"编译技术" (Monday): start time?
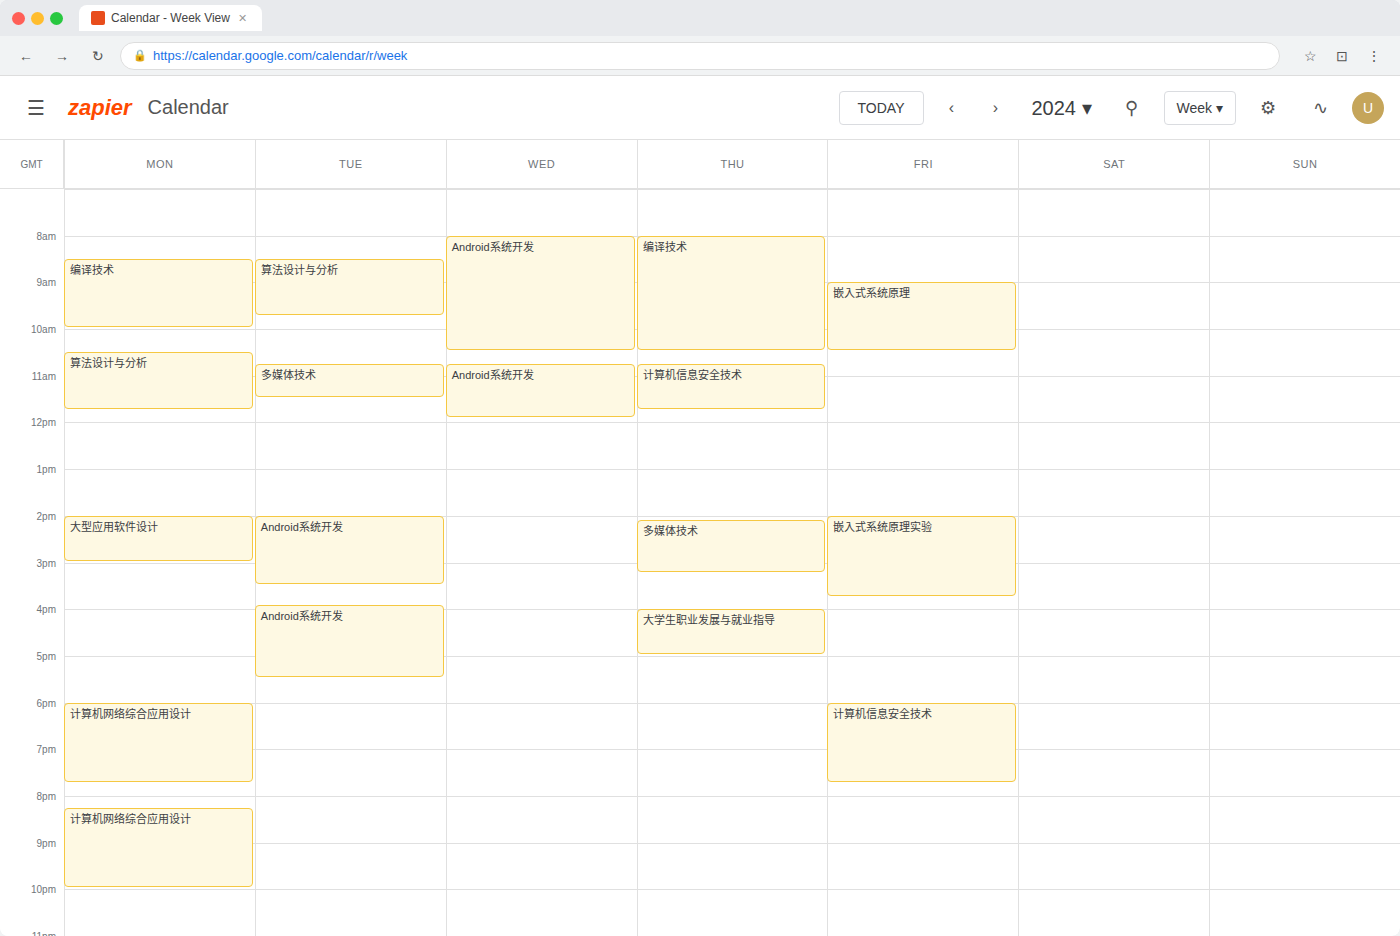
8:30 AM